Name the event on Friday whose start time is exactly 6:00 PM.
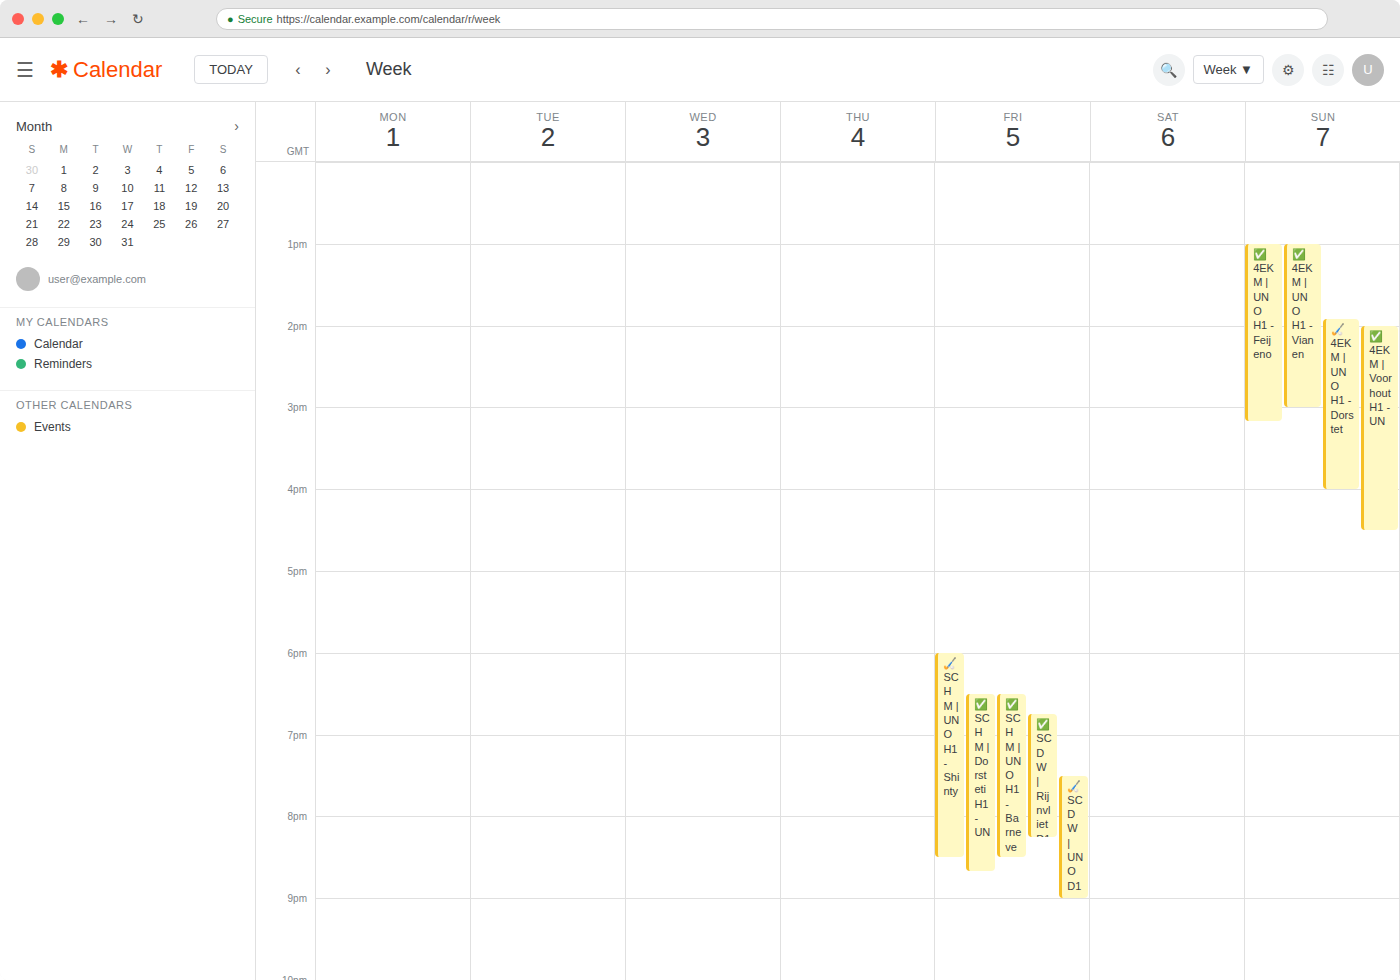
"🏑 SCH M | UNO H1 - Shinty"